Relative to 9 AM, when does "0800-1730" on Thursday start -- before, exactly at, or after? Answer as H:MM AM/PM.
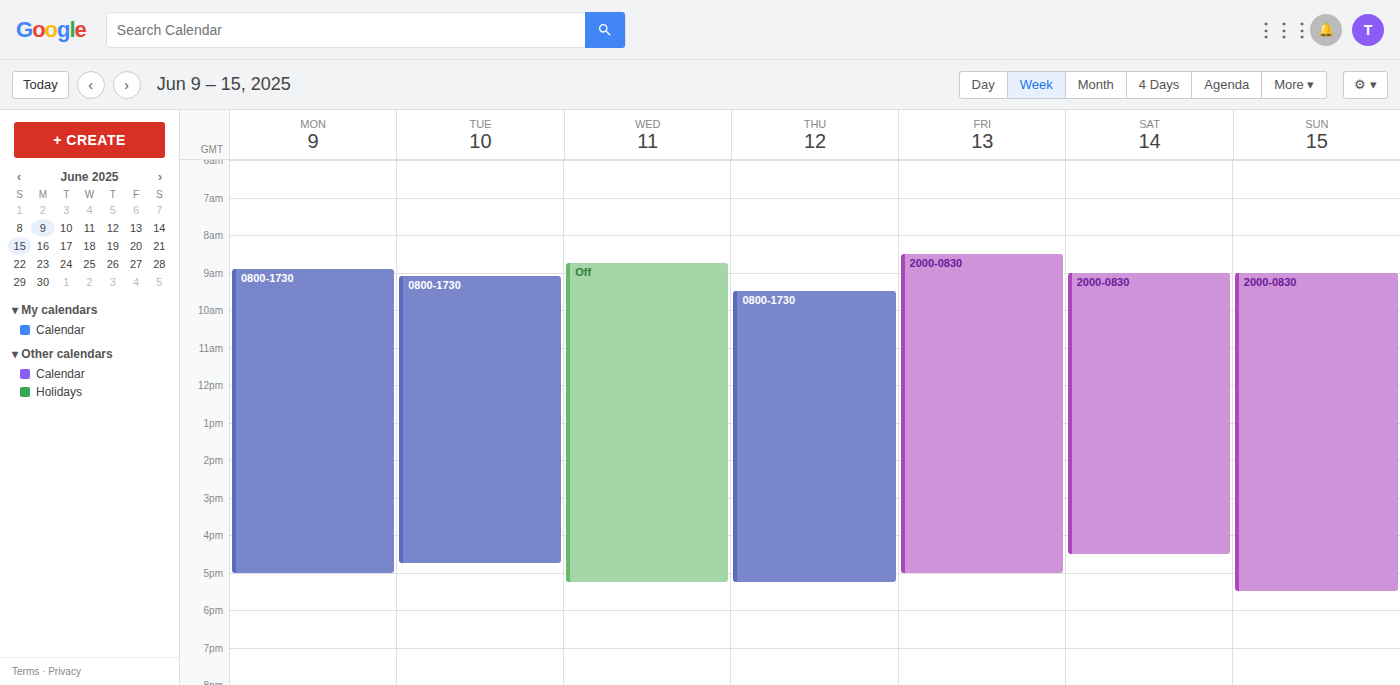
9:30 AM -- after 9 AM, 30 minutes below the 9 AM line.